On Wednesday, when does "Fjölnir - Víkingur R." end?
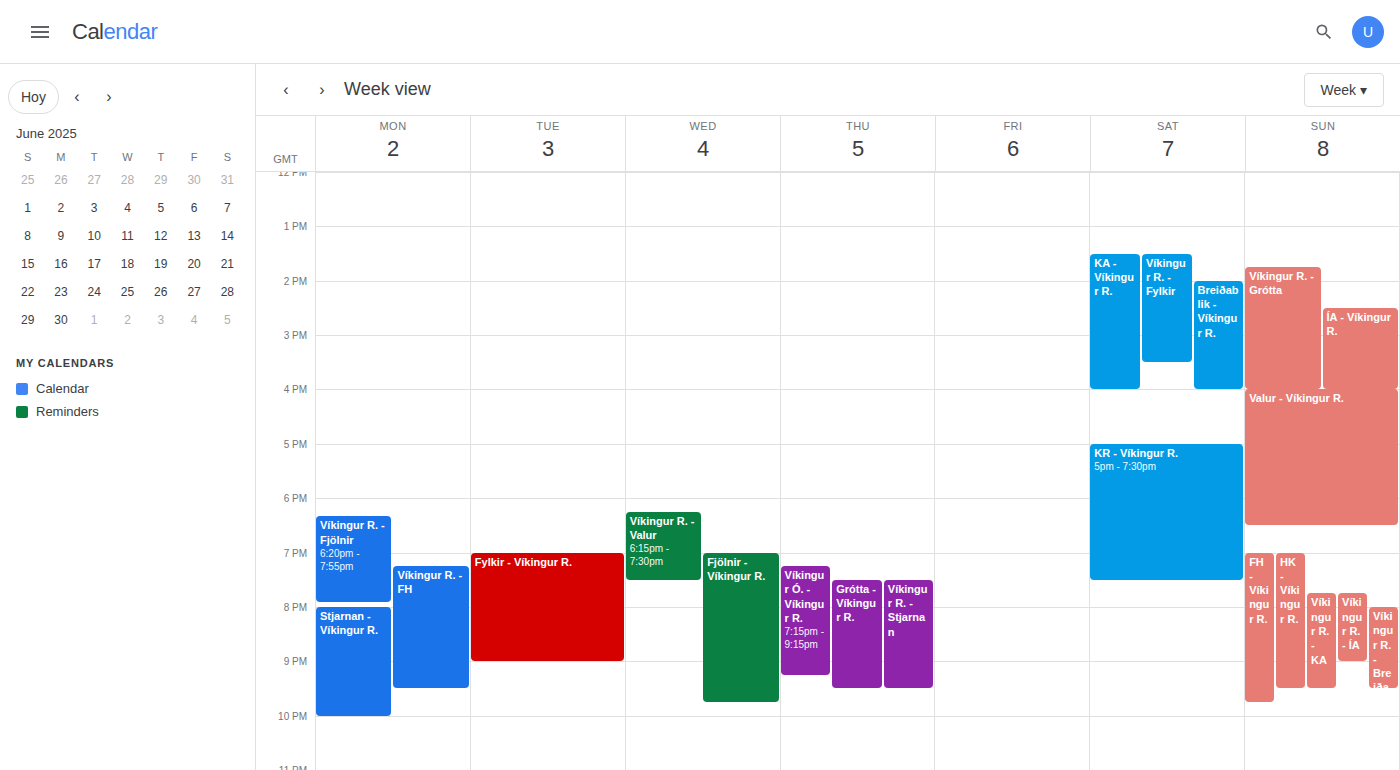
9:45 PM